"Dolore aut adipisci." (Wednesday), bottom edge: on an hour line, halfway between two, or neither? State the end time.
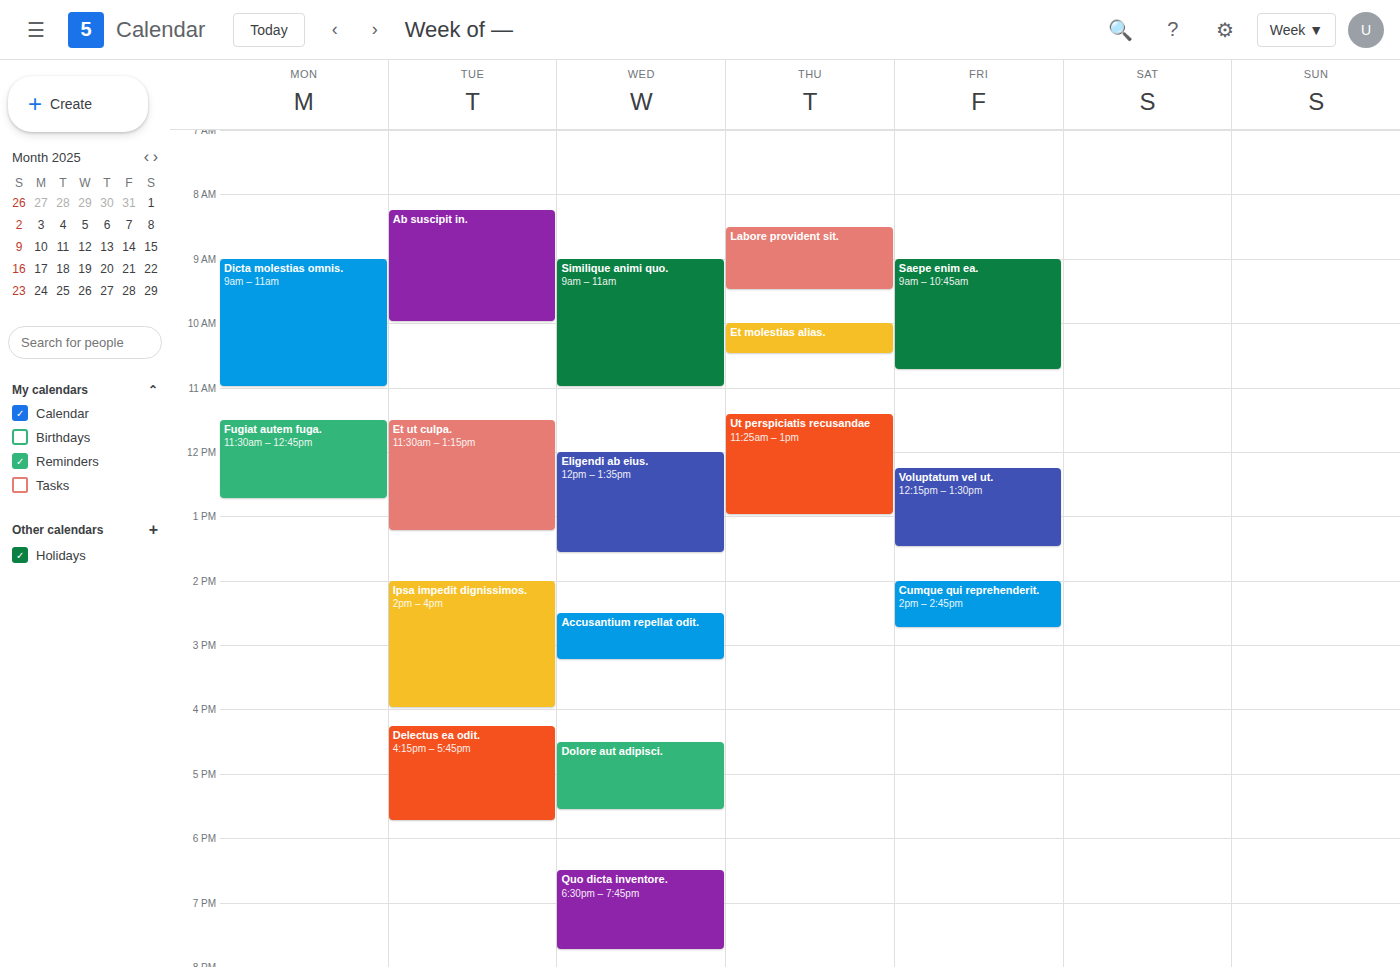
17:35 -- neither: 35 minutes below the 17:00 line and 25 minutes above the 18:00 line.